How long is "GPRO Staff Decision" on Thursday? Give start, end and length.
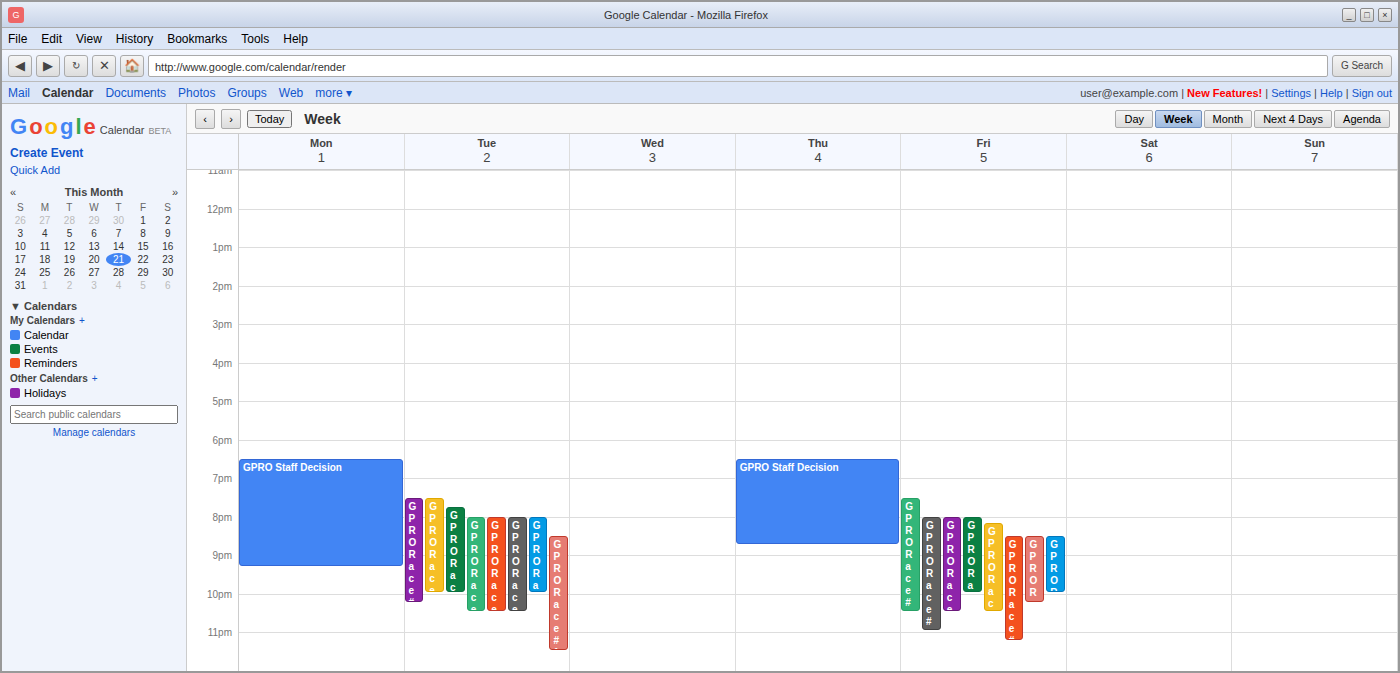
6:30 PM to 8:45 PM, 2 hours 15 minutes